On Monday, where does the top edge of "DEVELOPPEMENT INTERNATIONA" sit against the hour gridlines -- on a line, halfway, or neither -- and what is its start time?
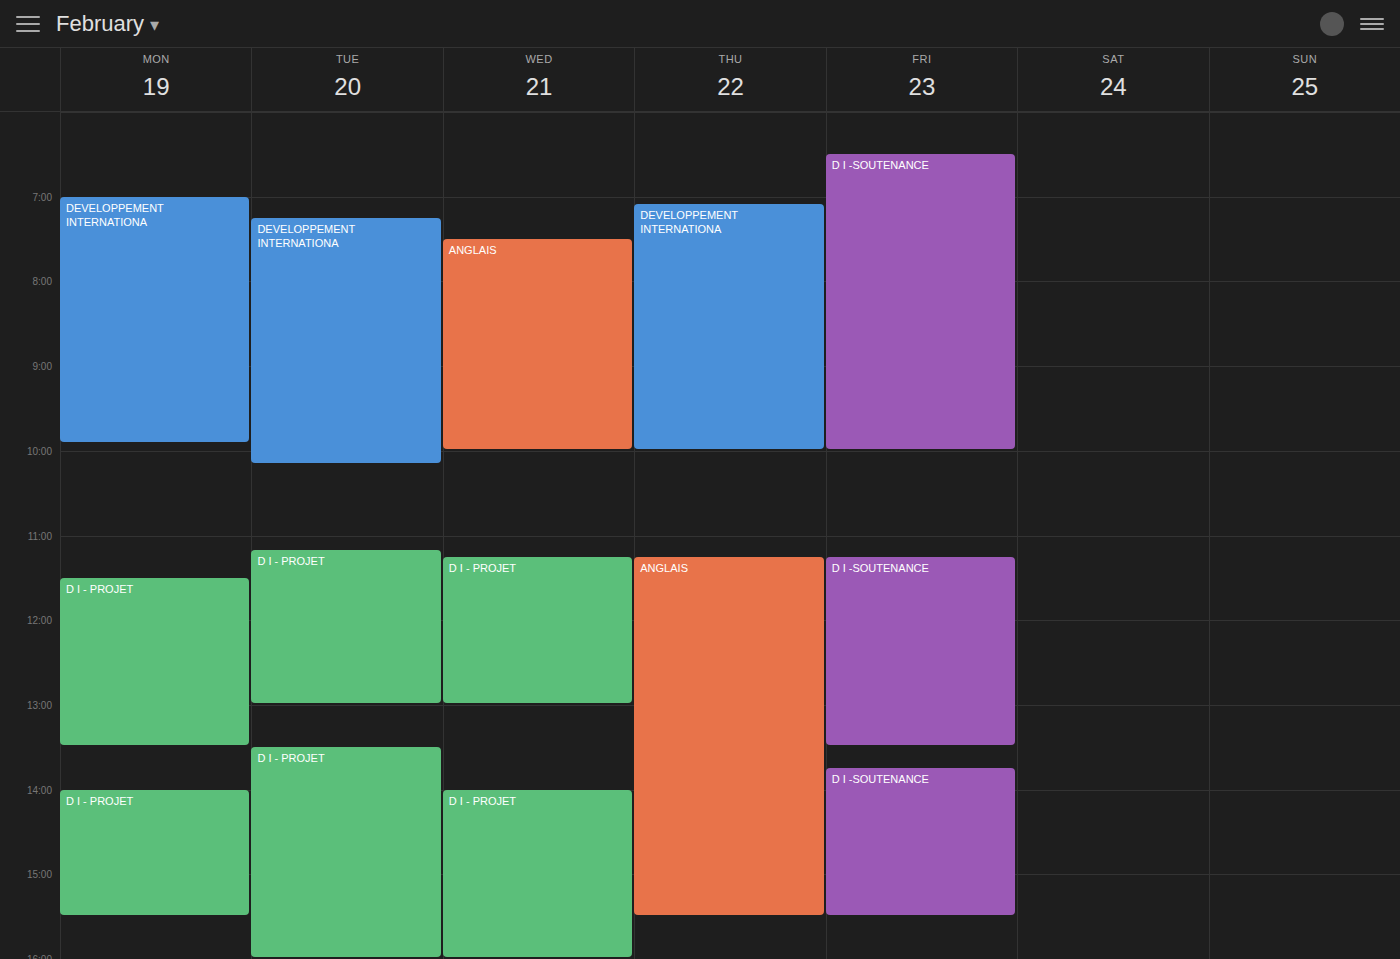
7:00 AM -- exactly on the 7 AM line.